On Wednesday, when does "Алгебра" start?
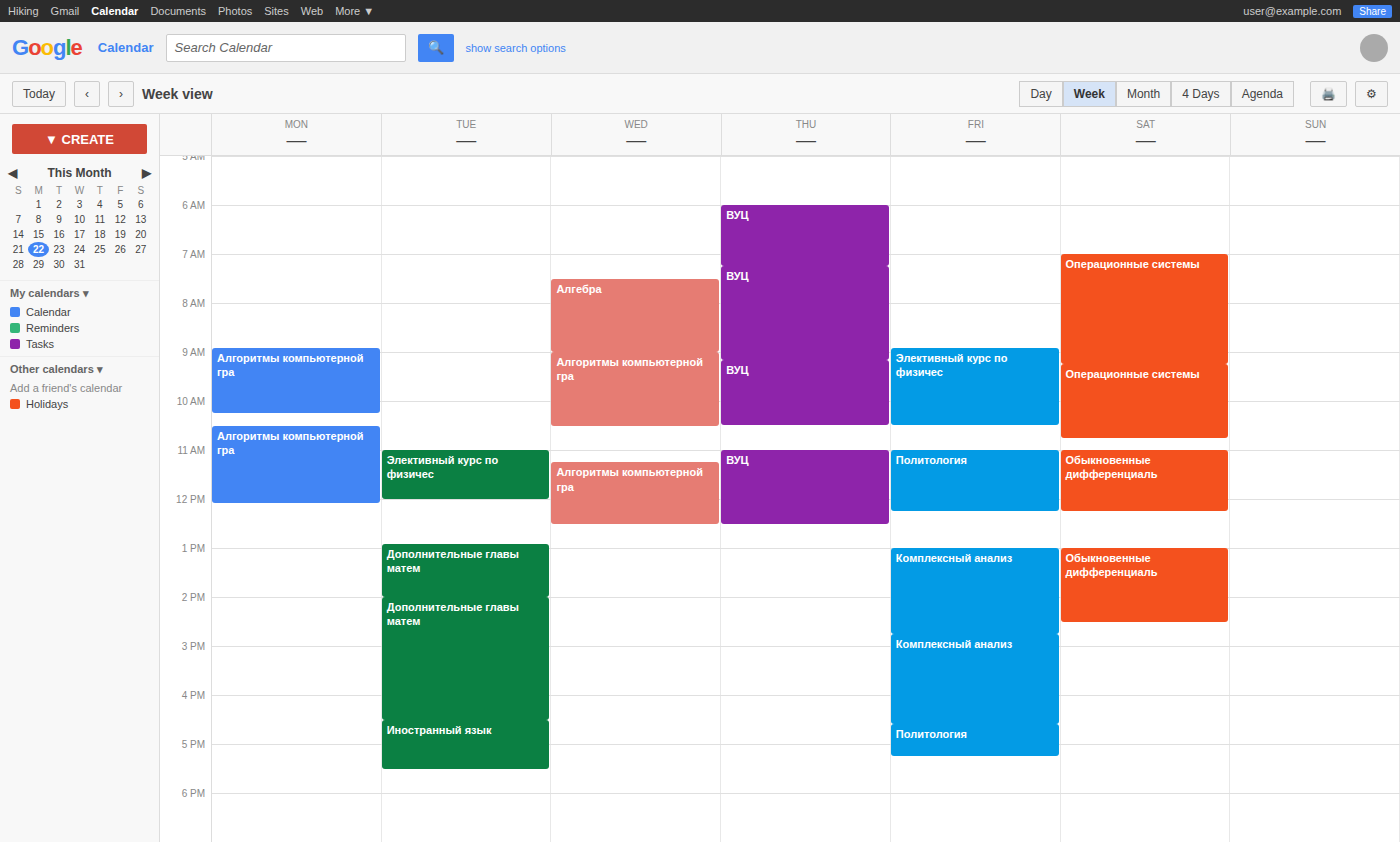
07:30